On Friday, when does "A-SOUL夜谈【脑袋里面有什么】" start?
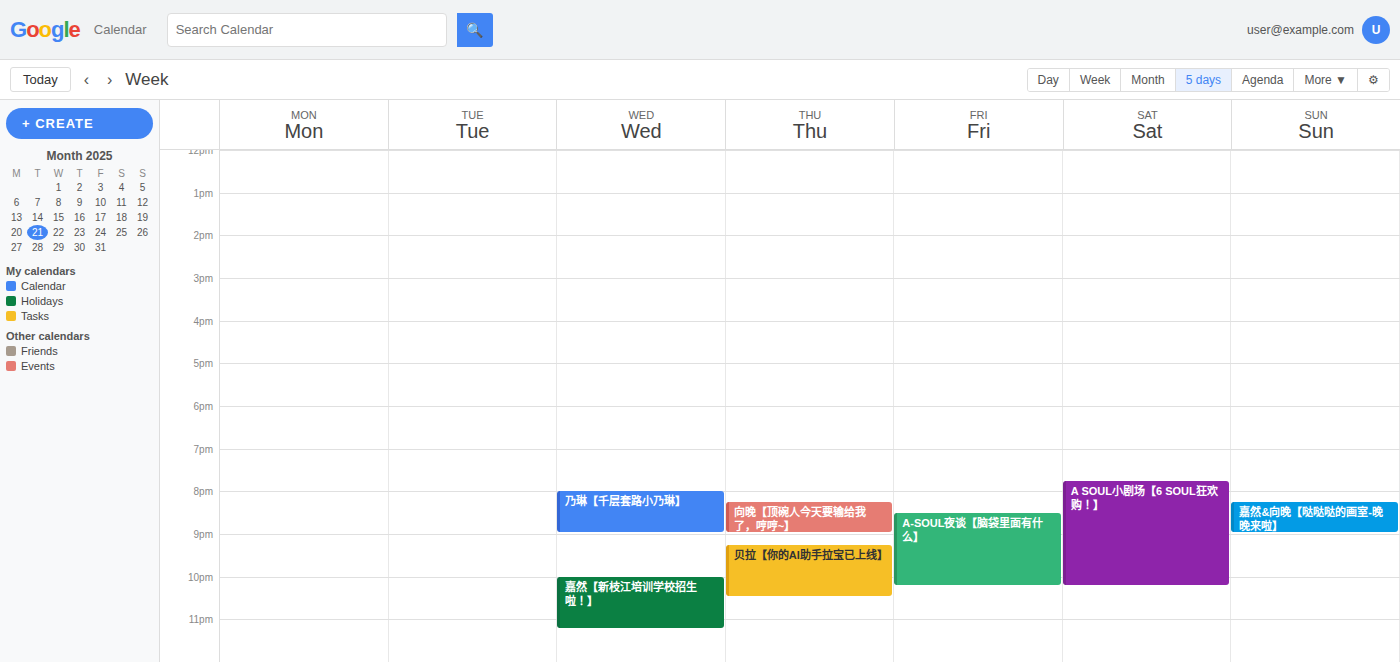
8:30 PM